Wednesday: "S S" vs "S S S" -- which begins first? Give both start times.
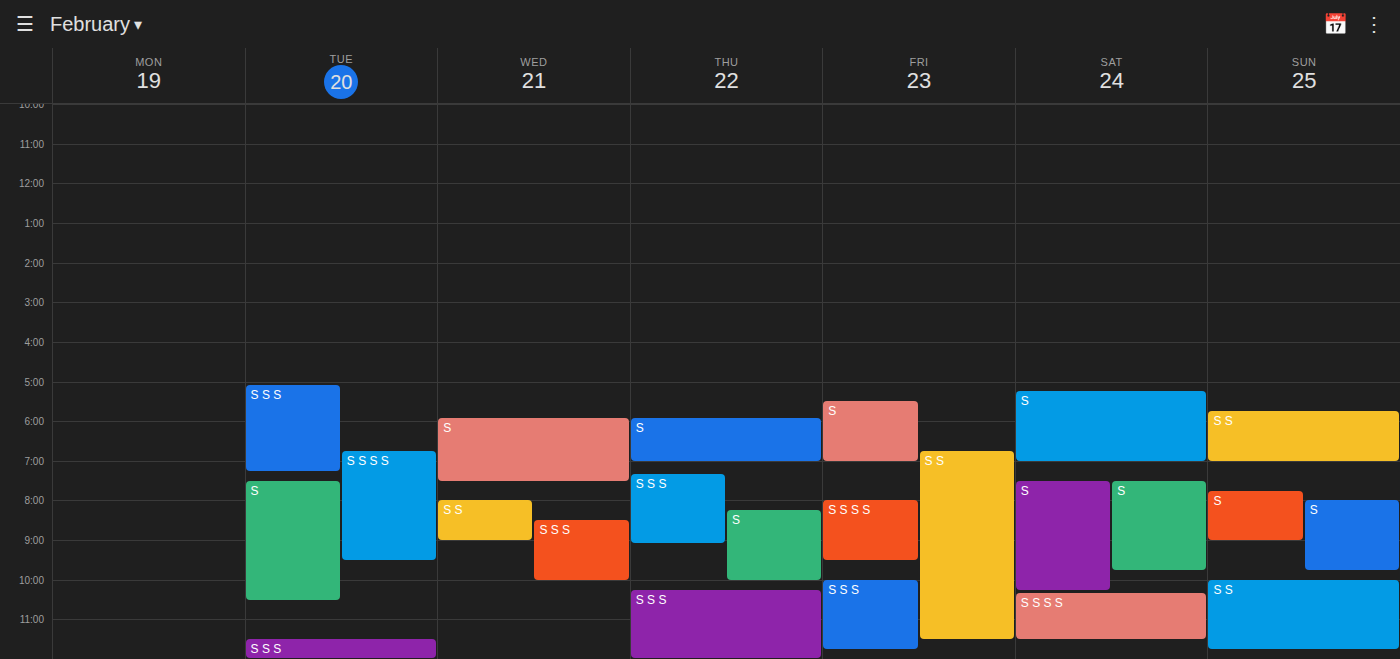
"S S" 8:00 PM; "S S S" 8:30 PM.